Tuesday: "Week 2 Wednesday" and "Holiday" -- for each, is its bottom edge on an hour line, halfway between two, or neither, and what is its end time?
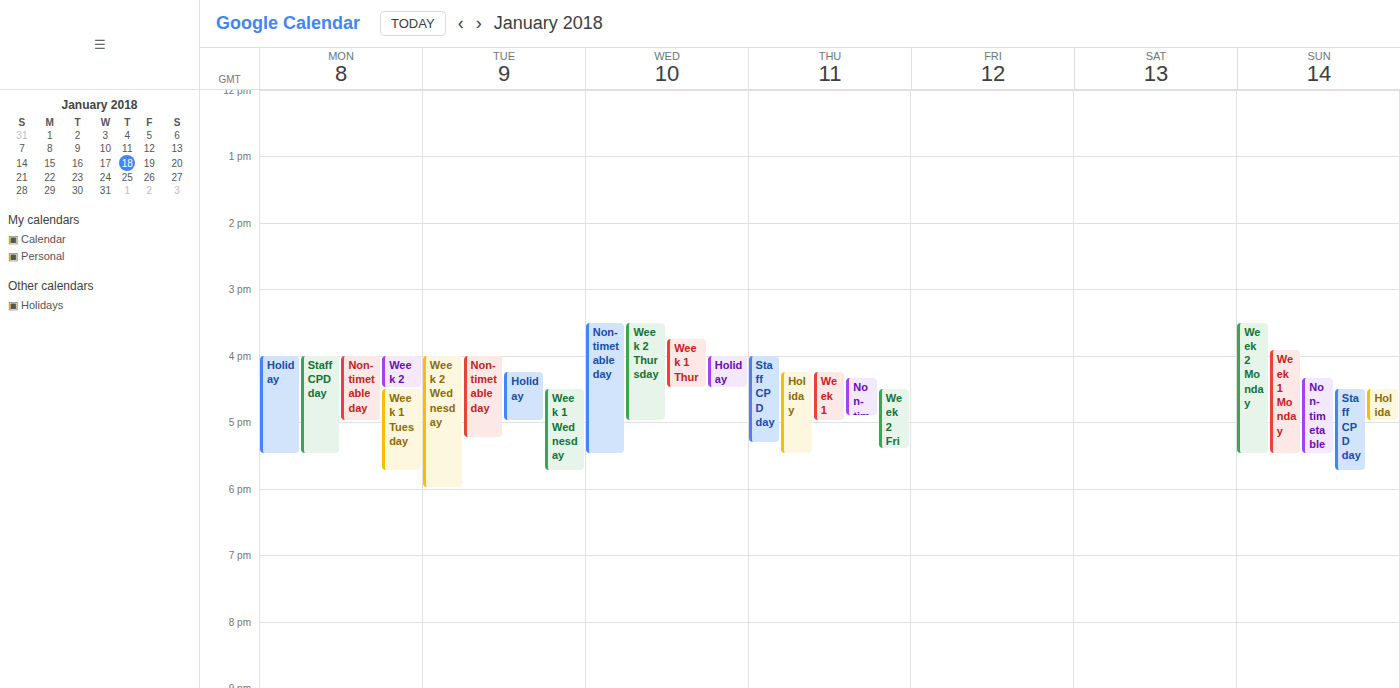
"Week 2 Wednesday": 6:00 PM, exactly on the 6 PM line. "Holiday": 5:00 PM, exactly on the 5 PM line.